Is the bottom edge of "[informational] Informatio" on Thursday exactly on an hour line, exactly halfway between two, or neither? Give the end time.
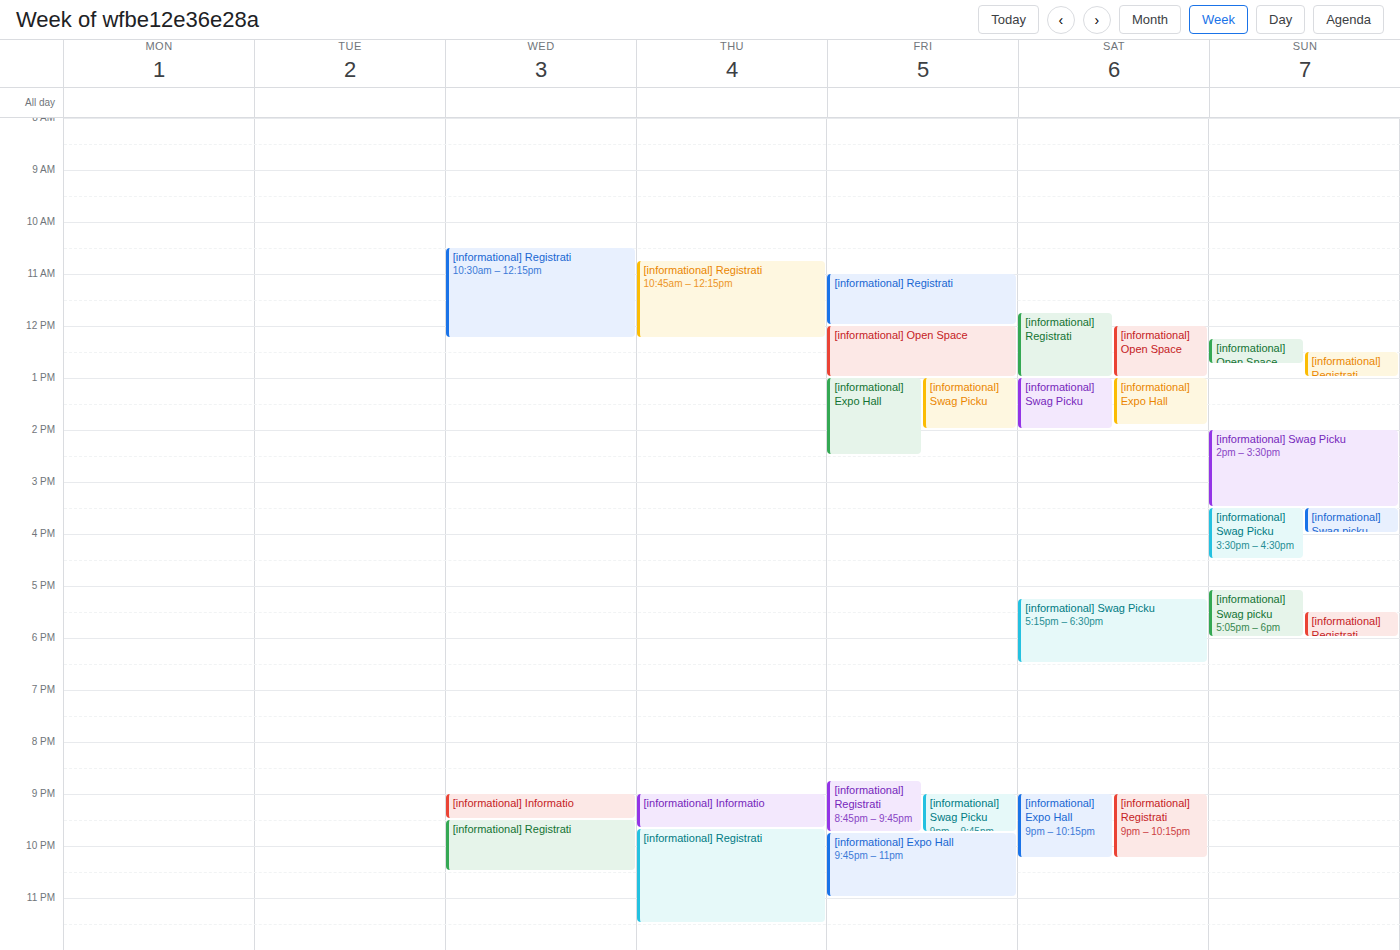
21:40 -- neither: 40 minutes below the 21:00 line and 20 minutes above the 22:00 line.